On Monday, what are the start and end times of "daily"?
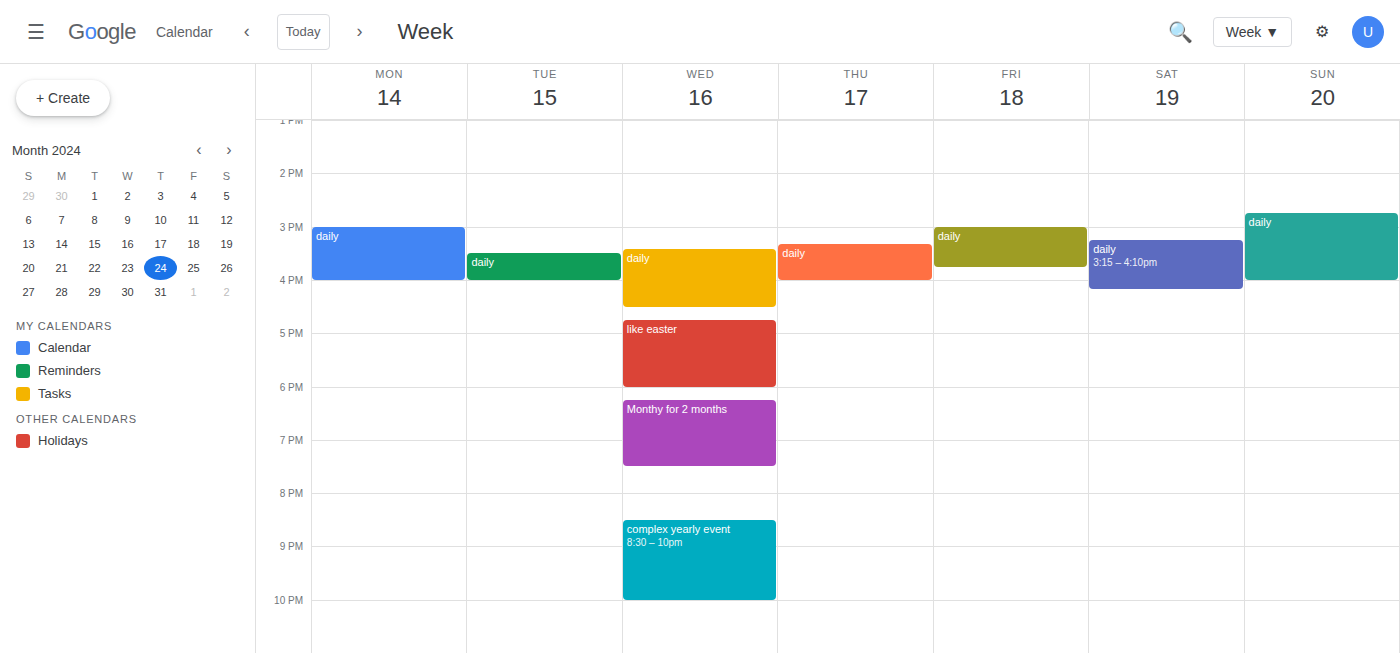
3:00 PM to 4:00 PM